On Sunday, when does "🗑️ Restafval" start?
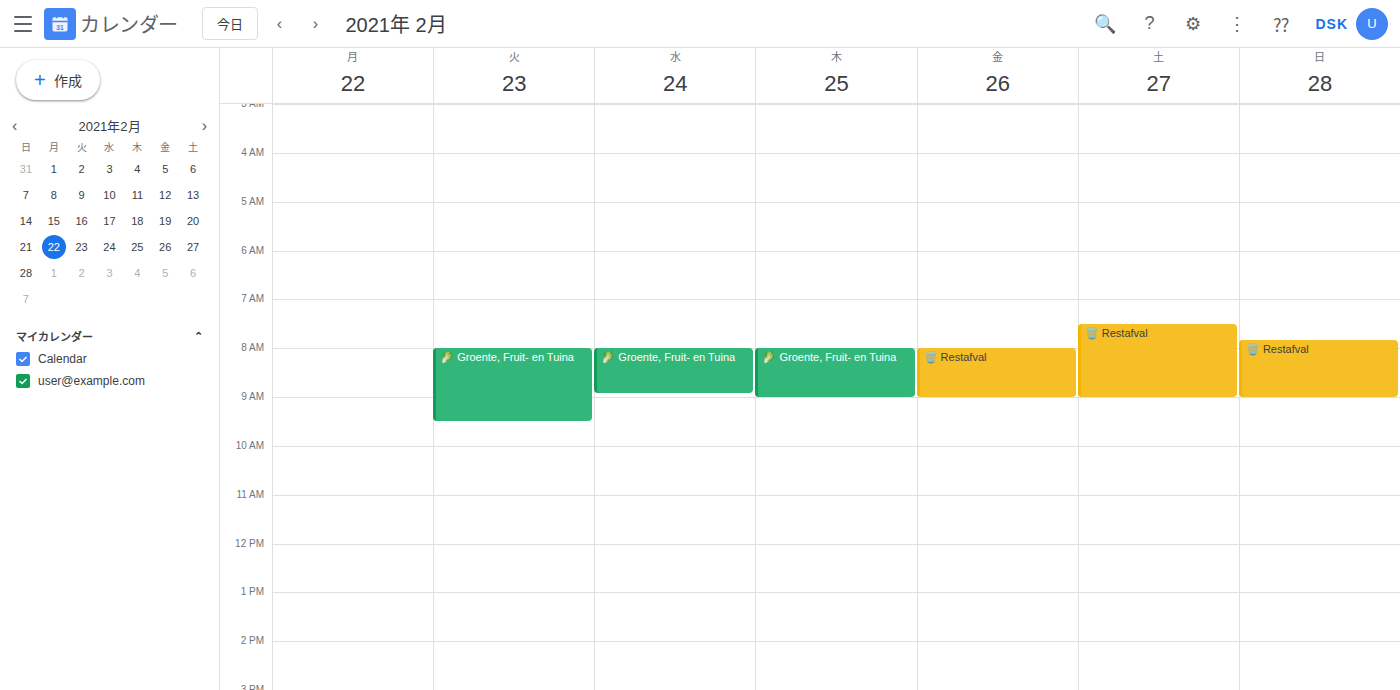
7:50 AM